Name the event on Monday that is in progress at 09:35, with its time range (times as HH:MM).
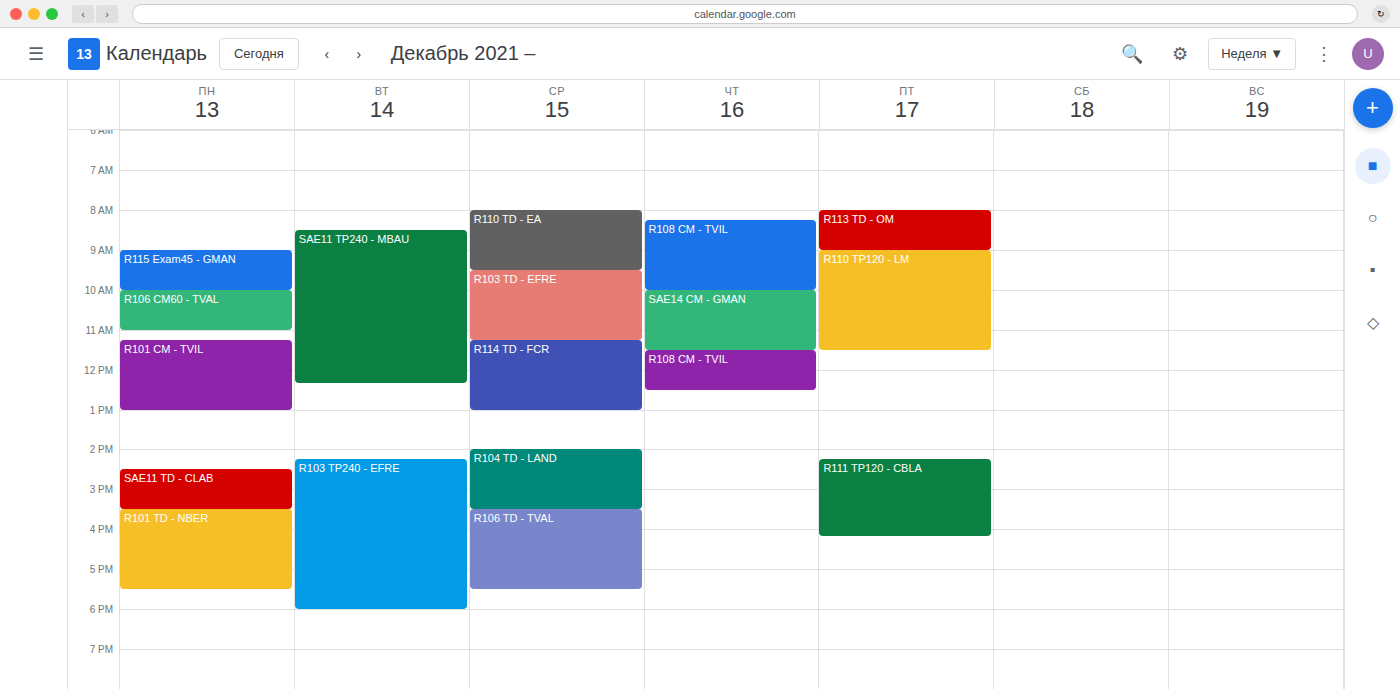
"R115 Exam45 - GMAN", 09:00 to 10:00